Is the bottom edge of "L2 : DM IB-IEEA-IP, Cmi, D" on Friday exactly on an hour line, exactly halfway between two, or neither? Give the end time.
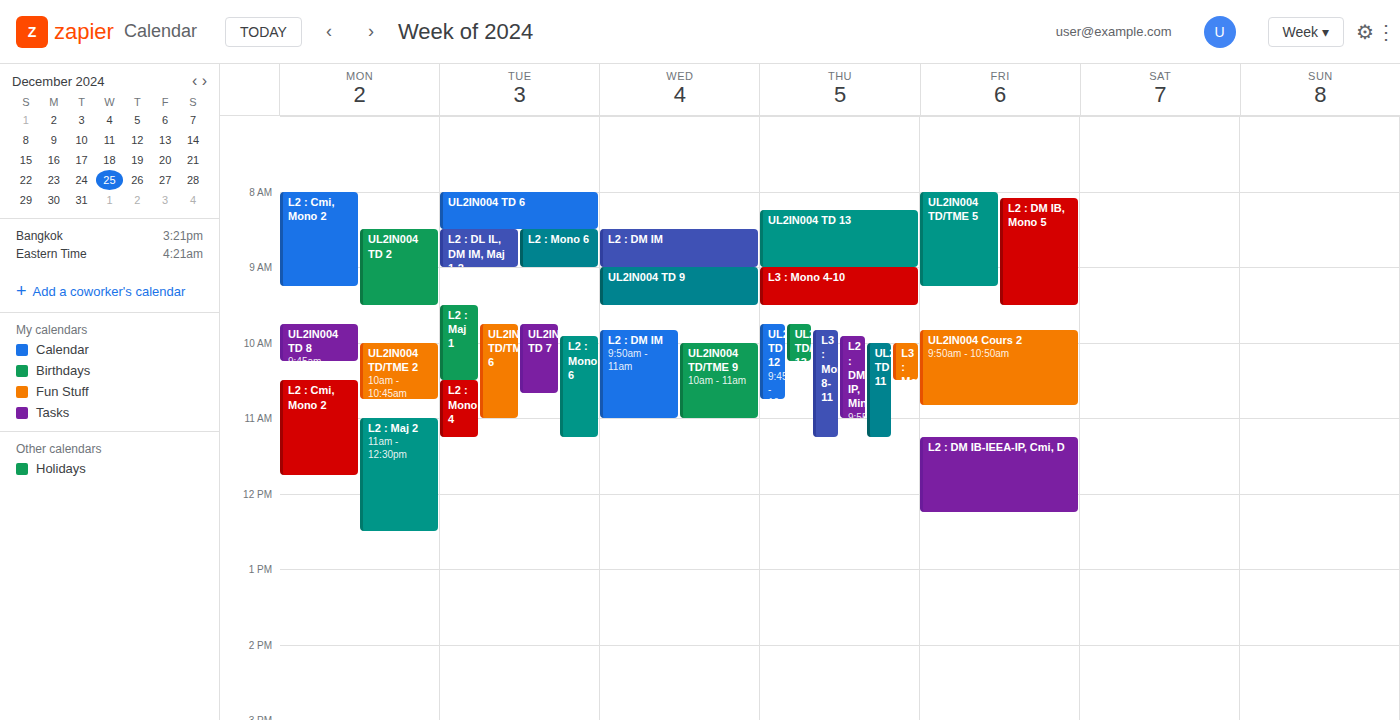
12:15 -- neither: a quarter of the way from the 12:00 line to the 13:00 line.